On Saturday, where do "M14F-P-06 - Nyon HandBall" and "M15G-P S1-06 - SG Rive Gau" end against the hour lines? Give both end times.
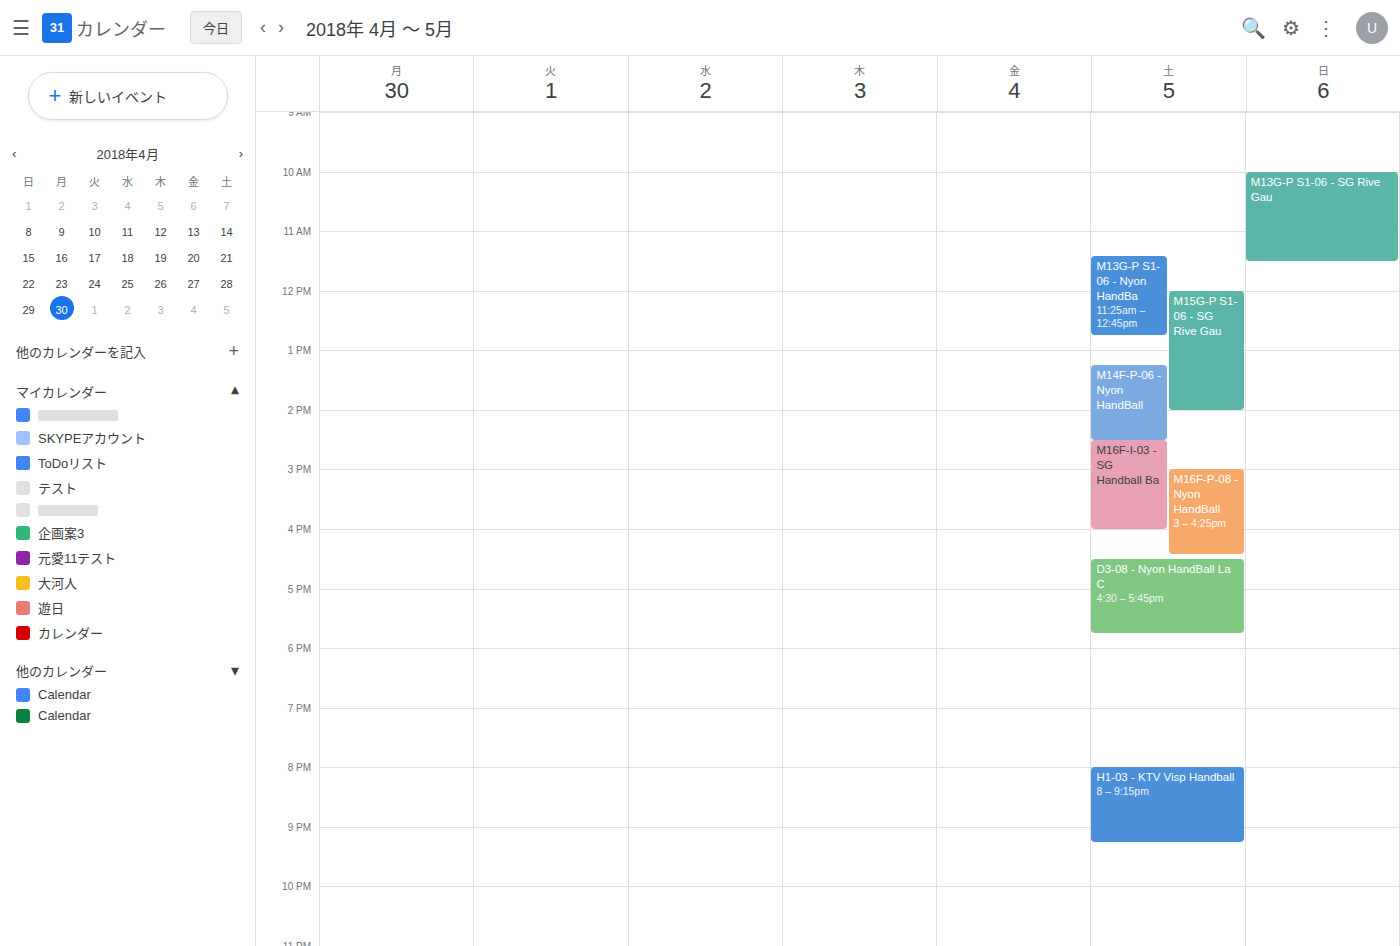
"M14F-P-06 - Nyon HandBall": 2:30 PM, halfway between the 2 PM and 3 PM lines. "M15G-P S1-06 - SG Rive Gau": 2:00 PM, exactly on the 2 PM line.